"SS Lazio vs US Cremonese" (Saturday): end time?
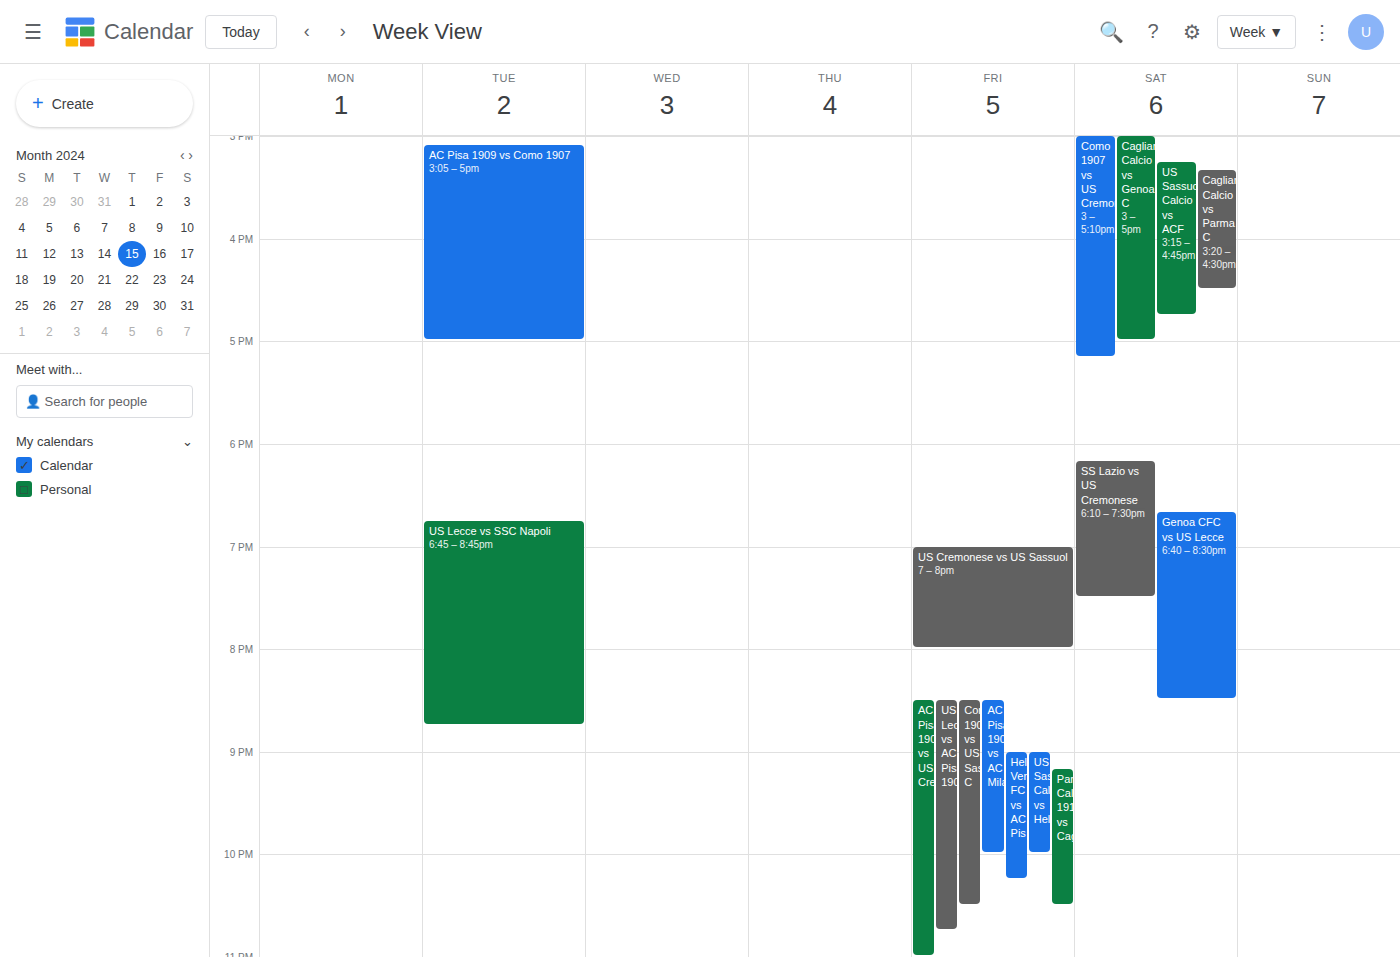
19:30